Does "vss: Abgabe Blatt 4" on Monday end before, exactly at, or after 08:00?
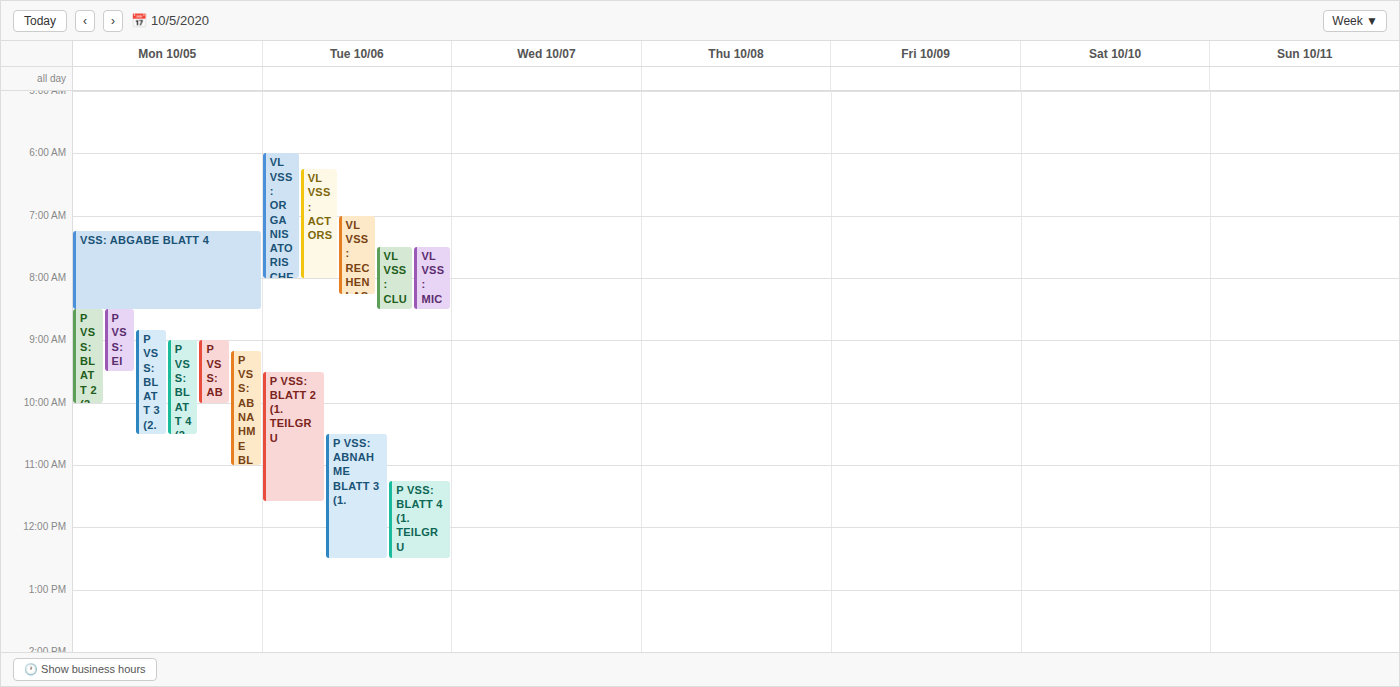
08:30 -- after 08:00, 30 minutes below the 08:00 line.